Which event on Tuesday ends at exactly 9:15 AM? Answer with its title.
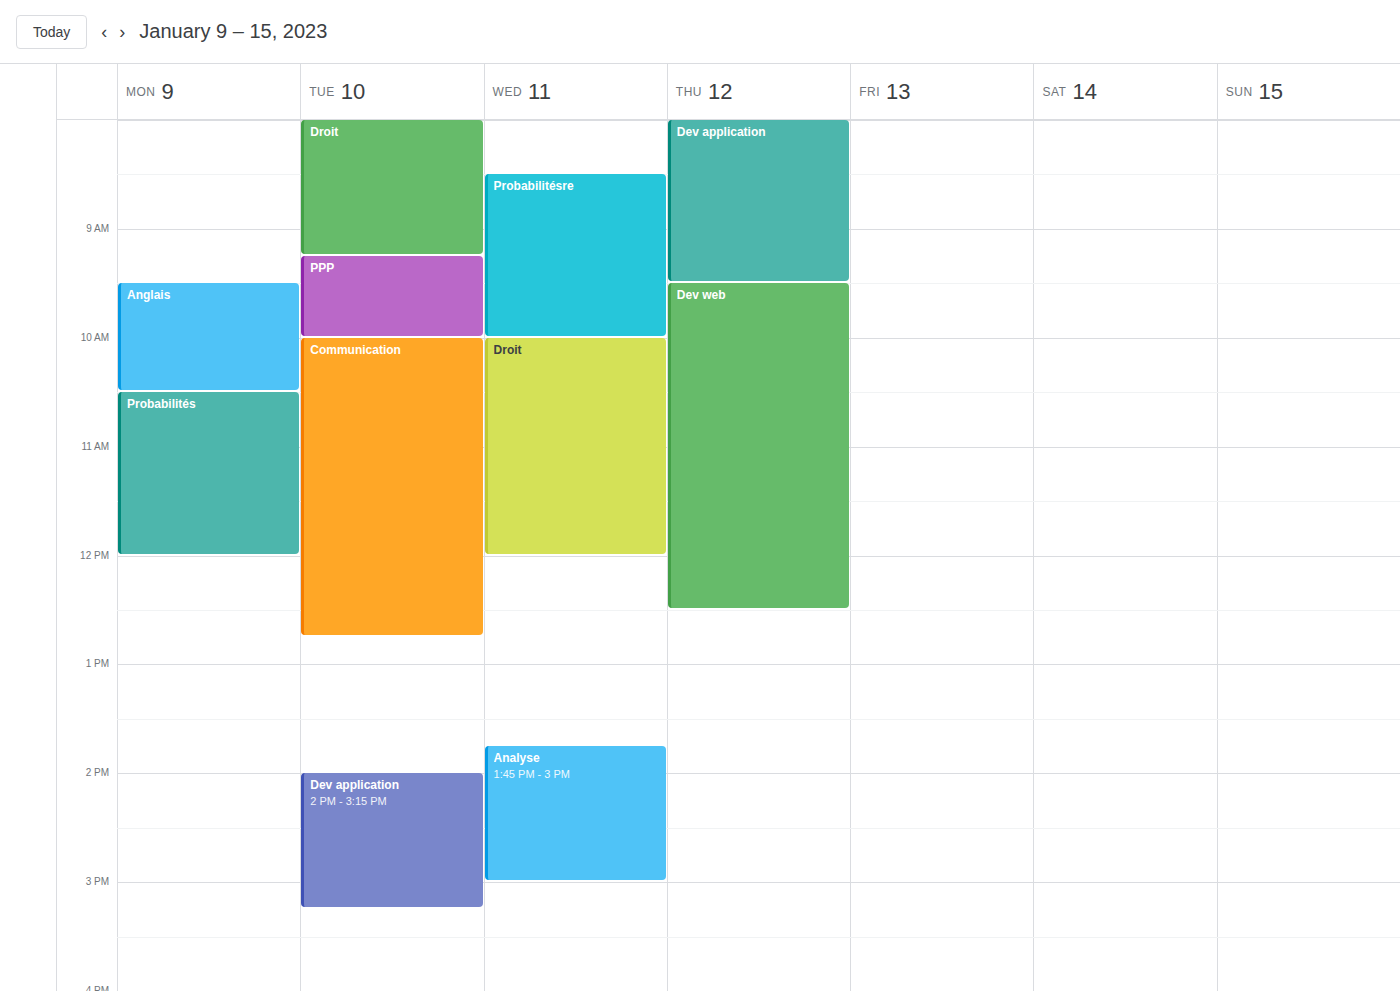
"Droit"